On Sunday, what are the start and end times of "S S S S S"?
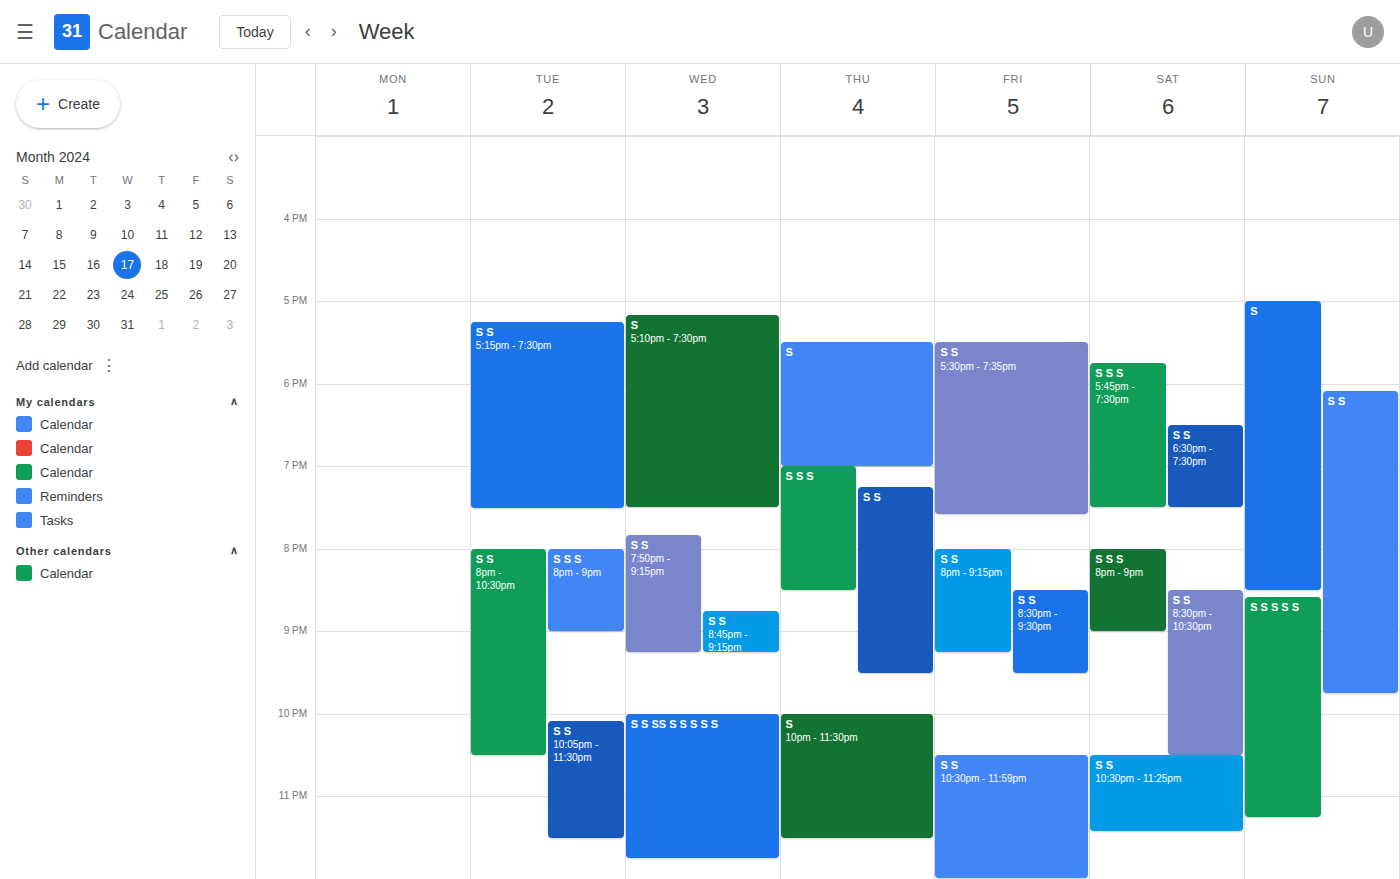
8:35 PM to 11:15 PM